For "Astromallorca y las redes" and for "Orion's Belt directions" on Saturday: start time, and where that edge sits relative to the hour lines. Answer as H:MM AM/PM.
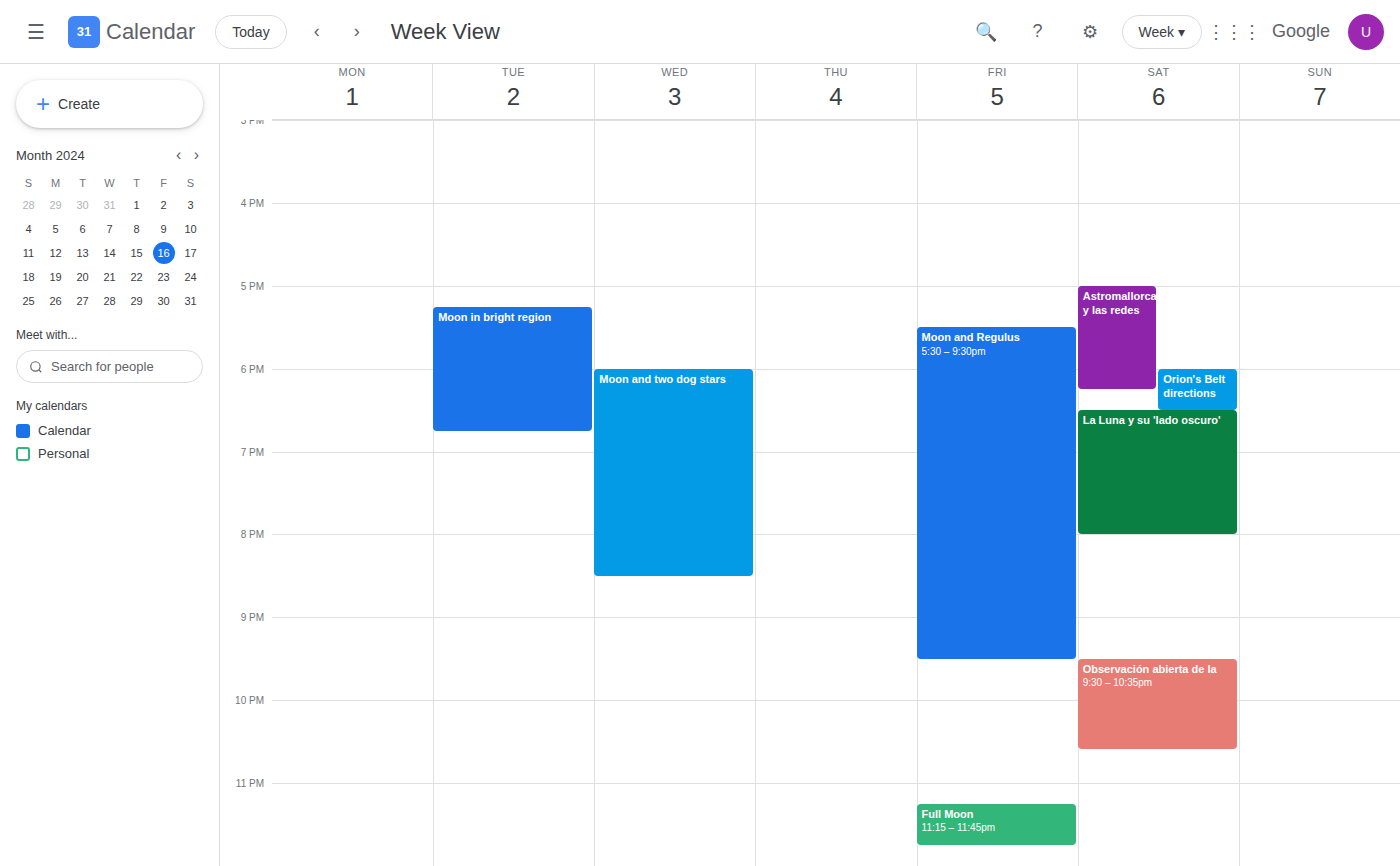
"Astromallorca y las redes": 5:00 PM, exactly on the 5 PM line. "Orion's Belt directions": 6:00 PM, exactly on the 6 PM line.